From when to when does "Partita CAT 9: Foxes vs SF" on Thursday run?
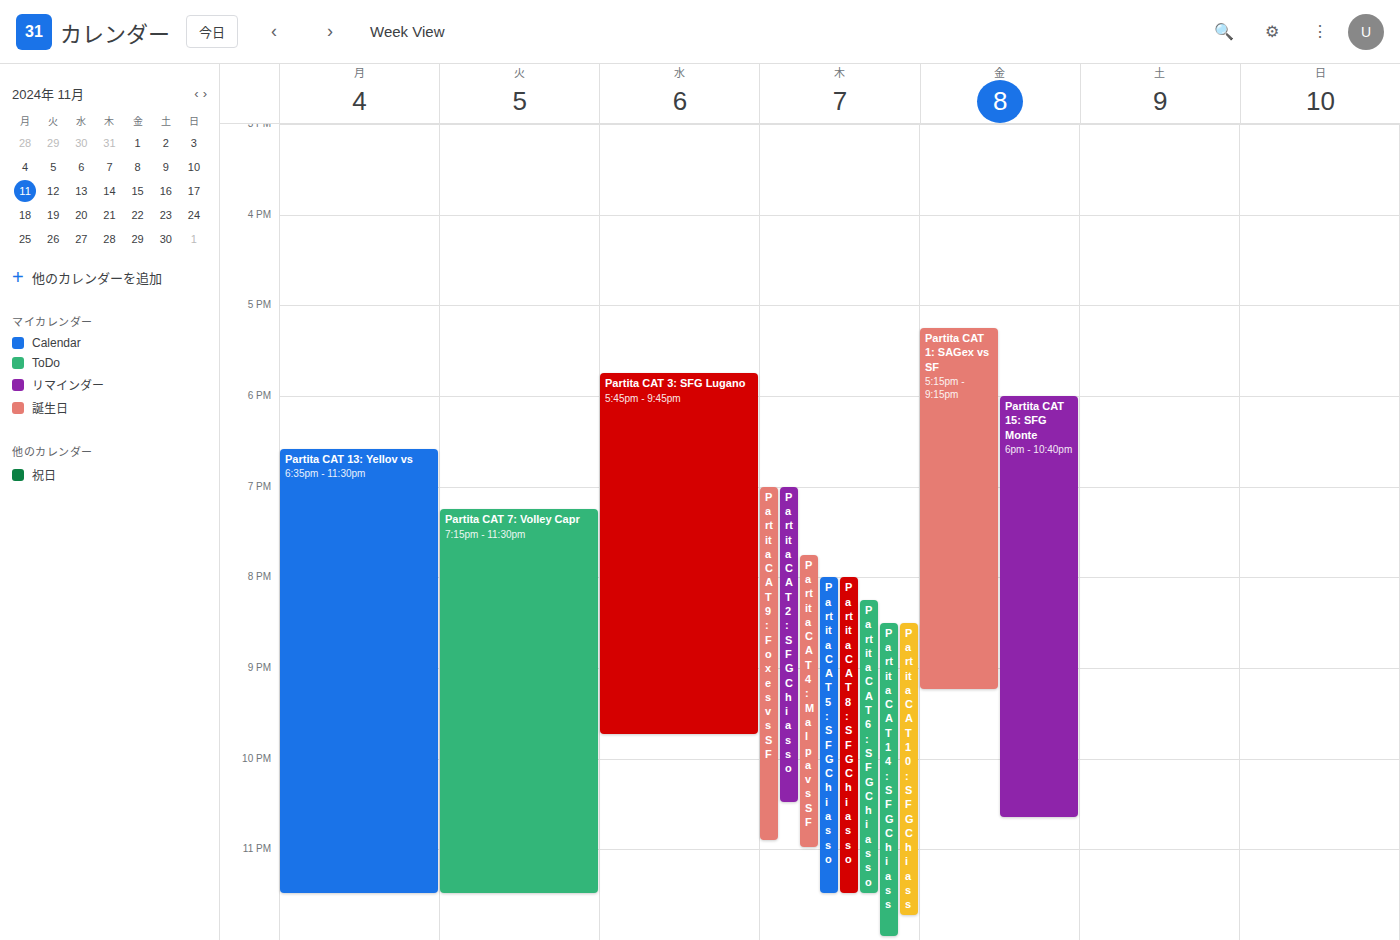
7:00 PM to 10:55 PM